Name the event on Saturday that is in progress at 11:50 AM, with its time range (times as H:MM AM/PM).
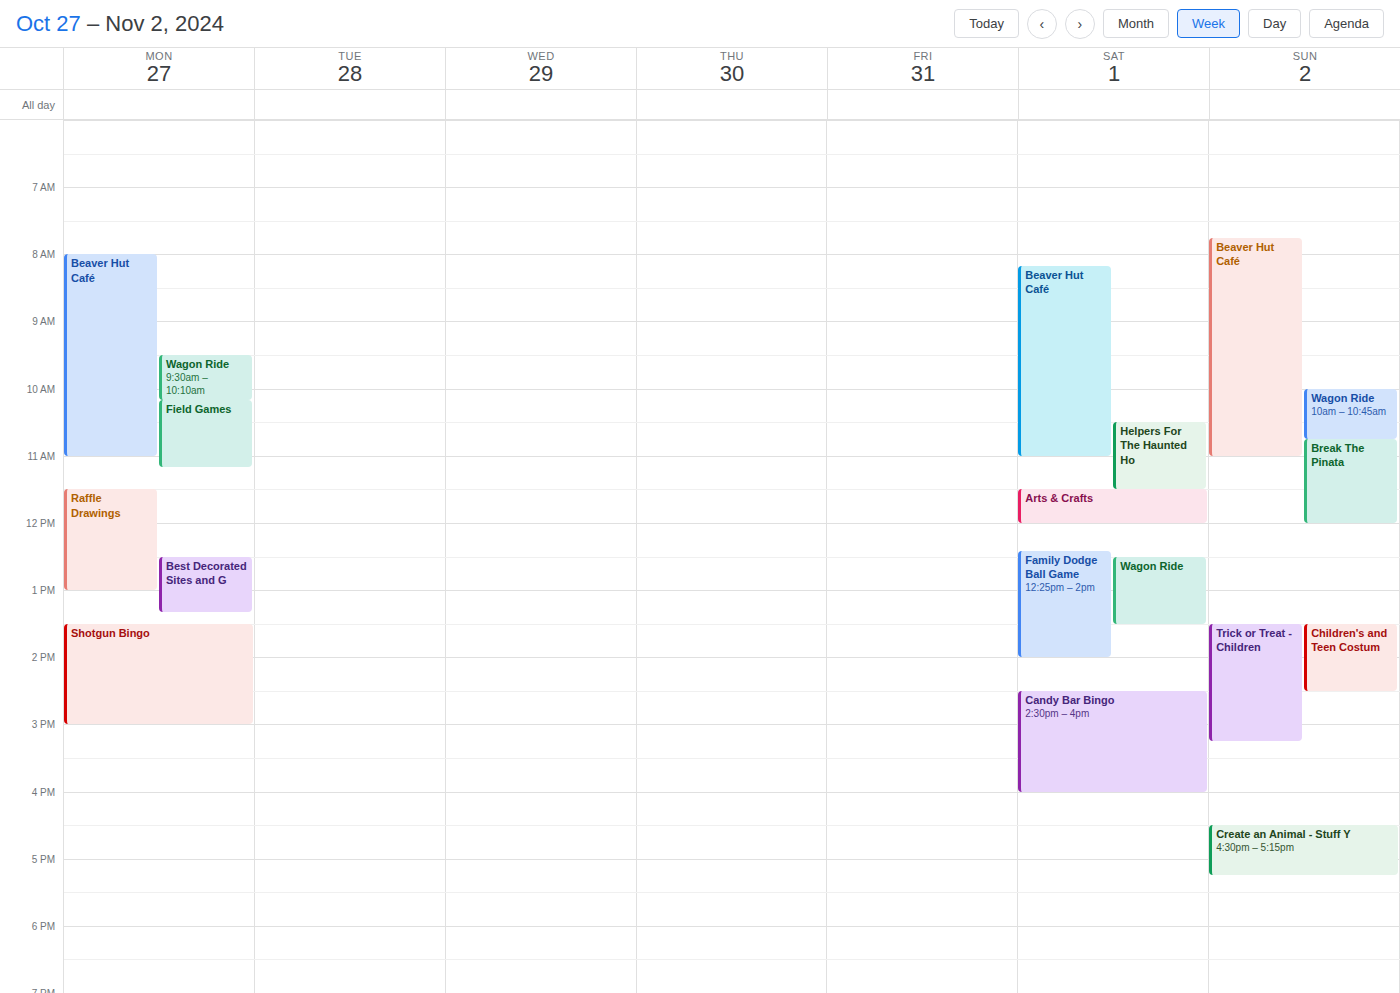
"Arts & Crafts", 11:30 AM to 12:00 PM